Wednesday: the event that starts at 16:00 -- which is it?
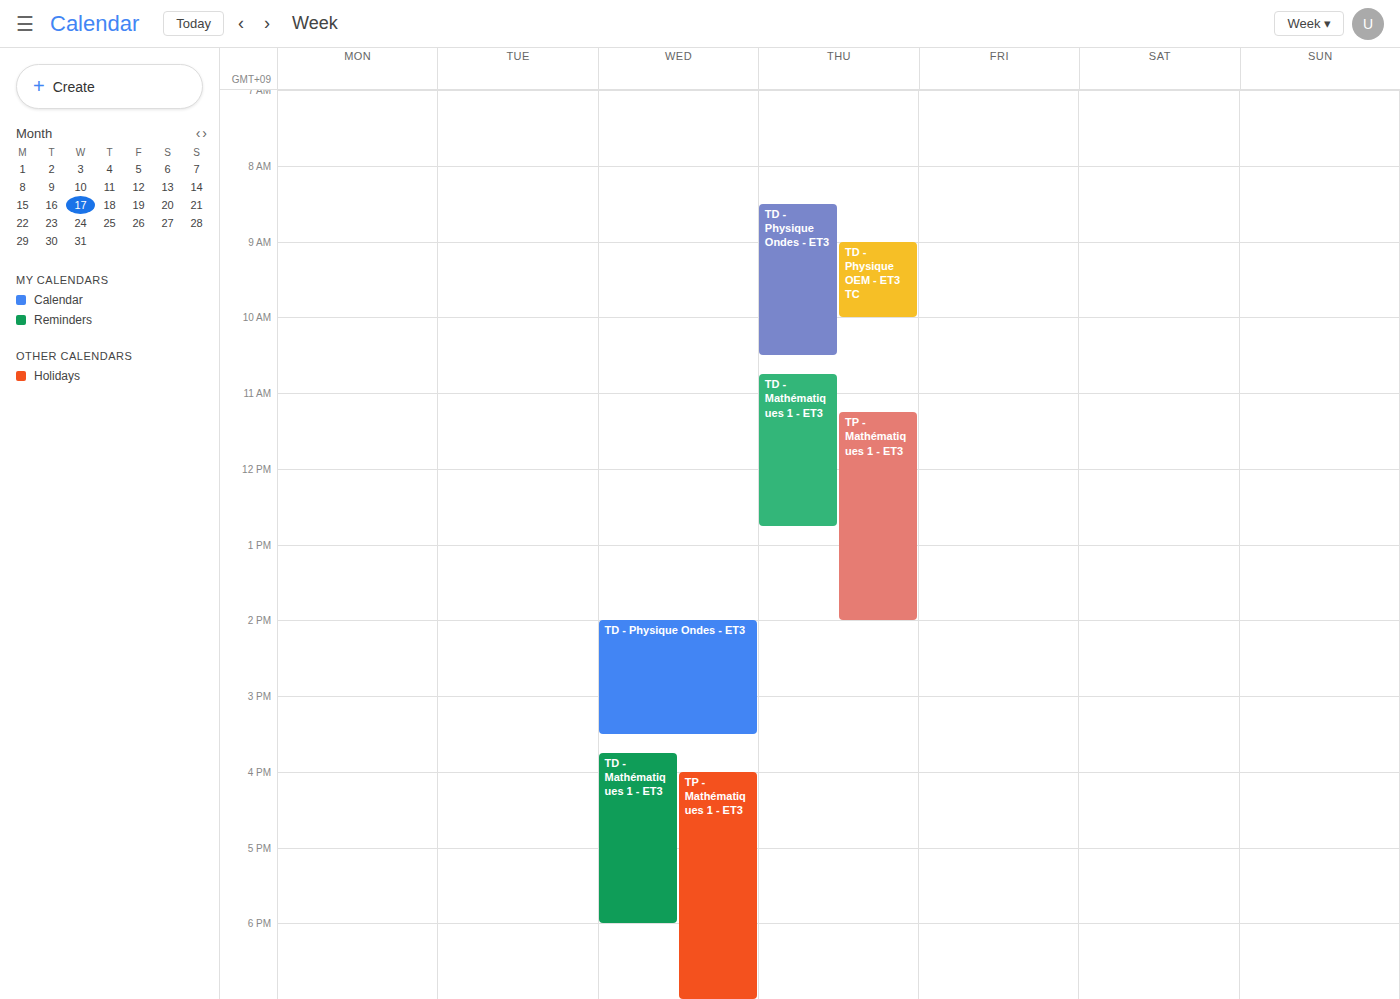
"TP - Mathématiques 1 - ET3"